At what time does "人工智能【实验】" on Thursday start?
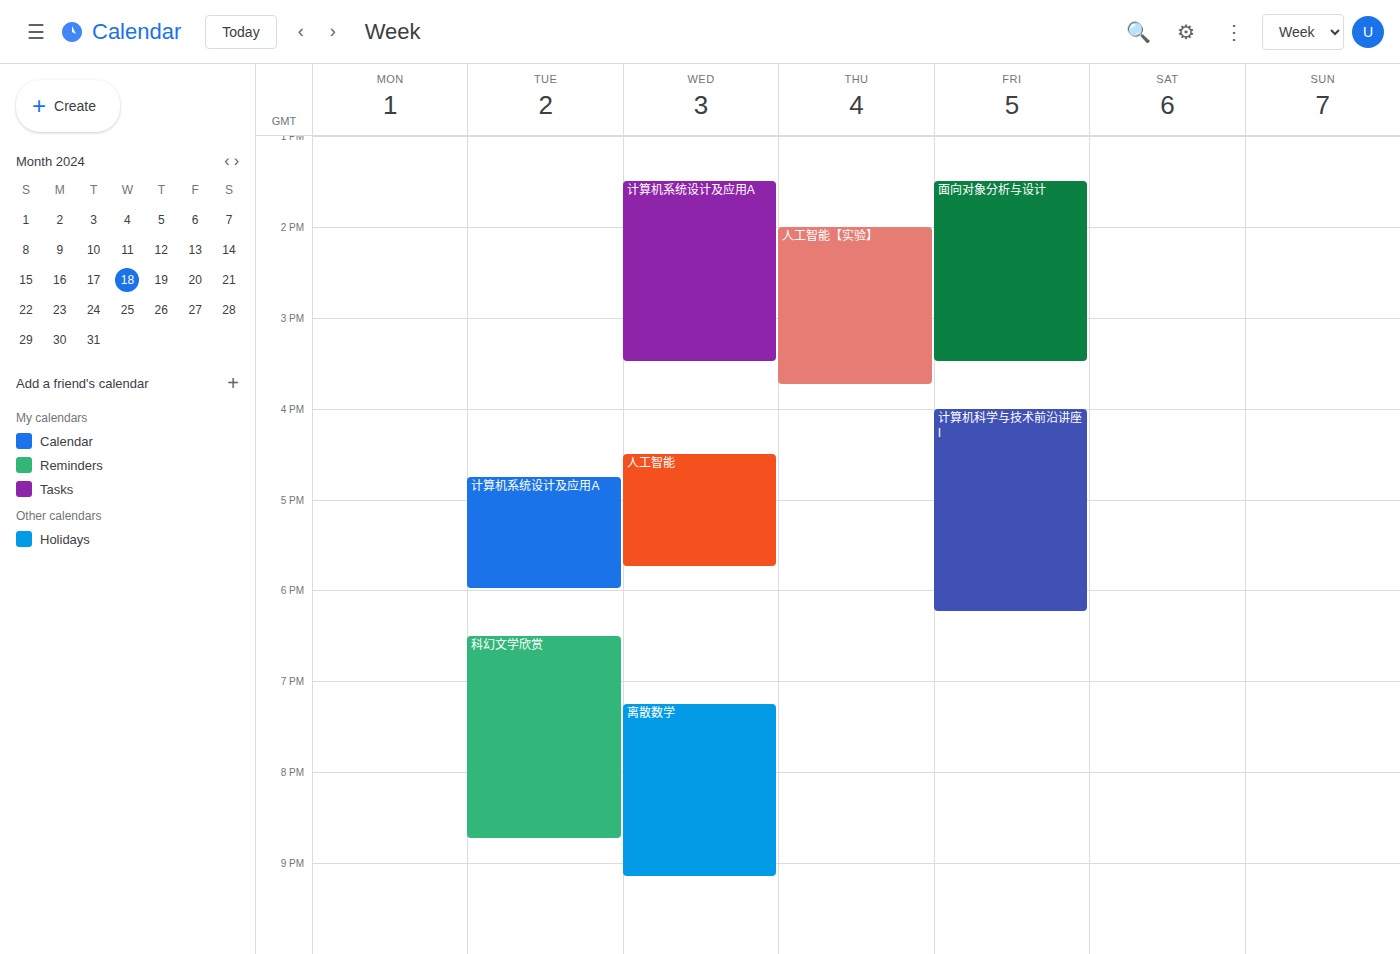
2:00 PM